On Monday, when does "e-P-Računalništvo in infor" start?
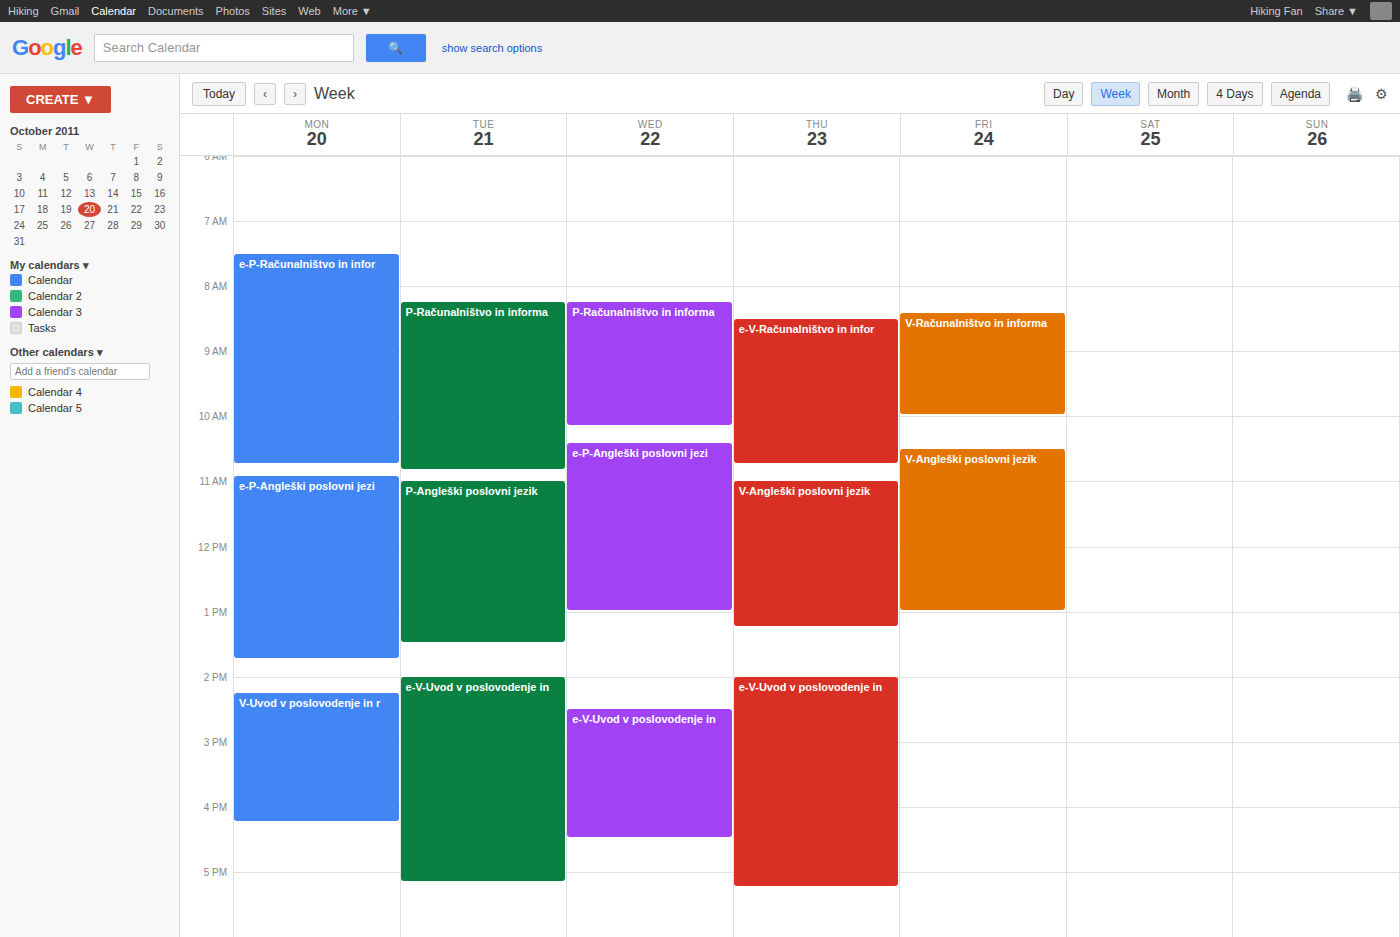
7:30 AM